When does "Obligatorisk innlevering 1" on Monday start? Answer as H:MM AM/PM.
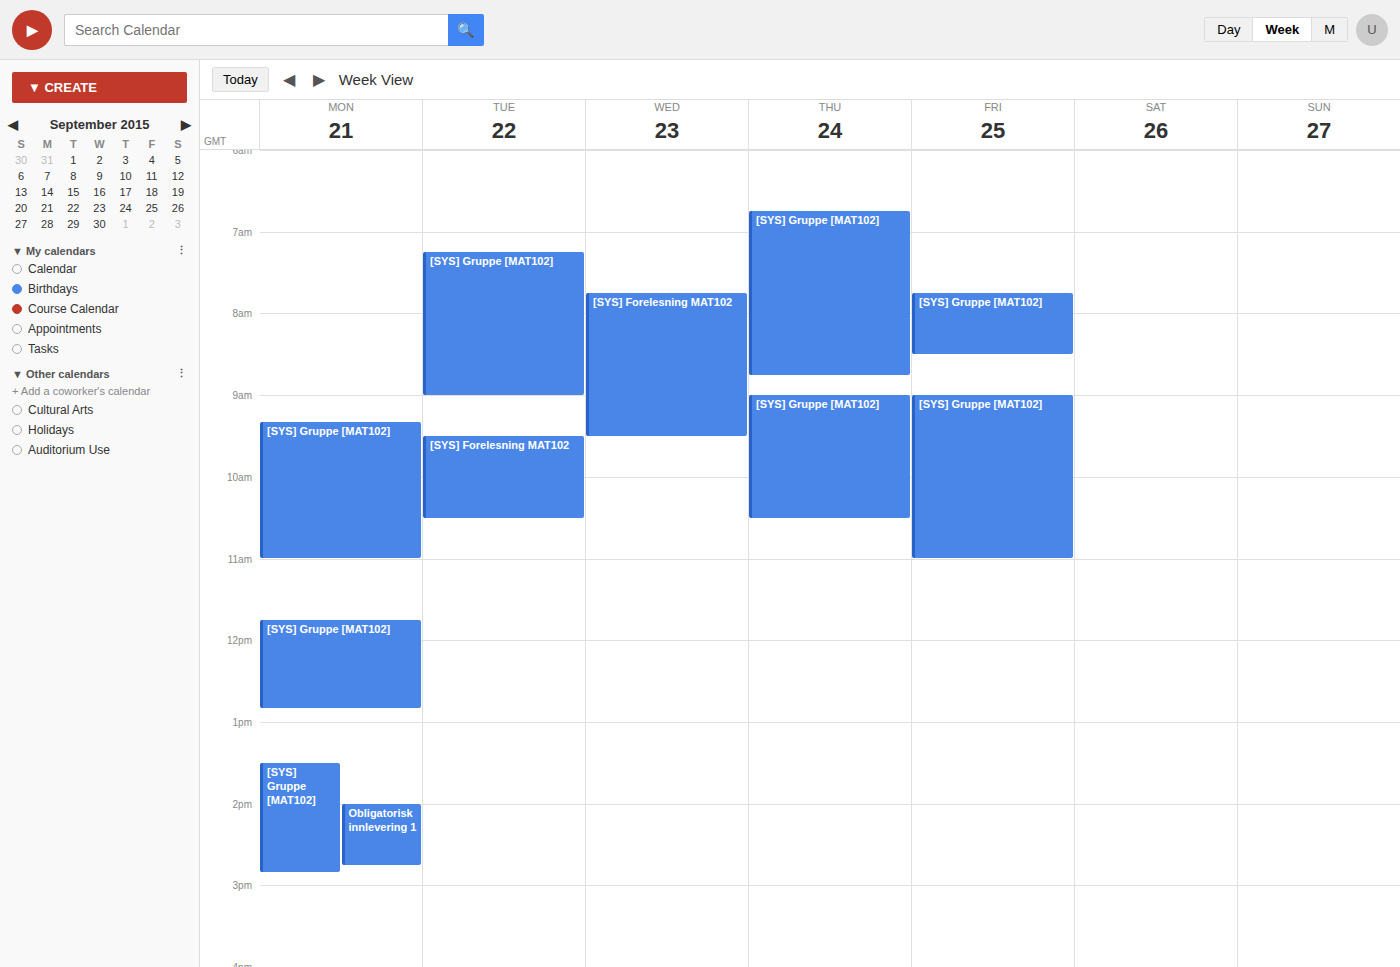
2:00 PM